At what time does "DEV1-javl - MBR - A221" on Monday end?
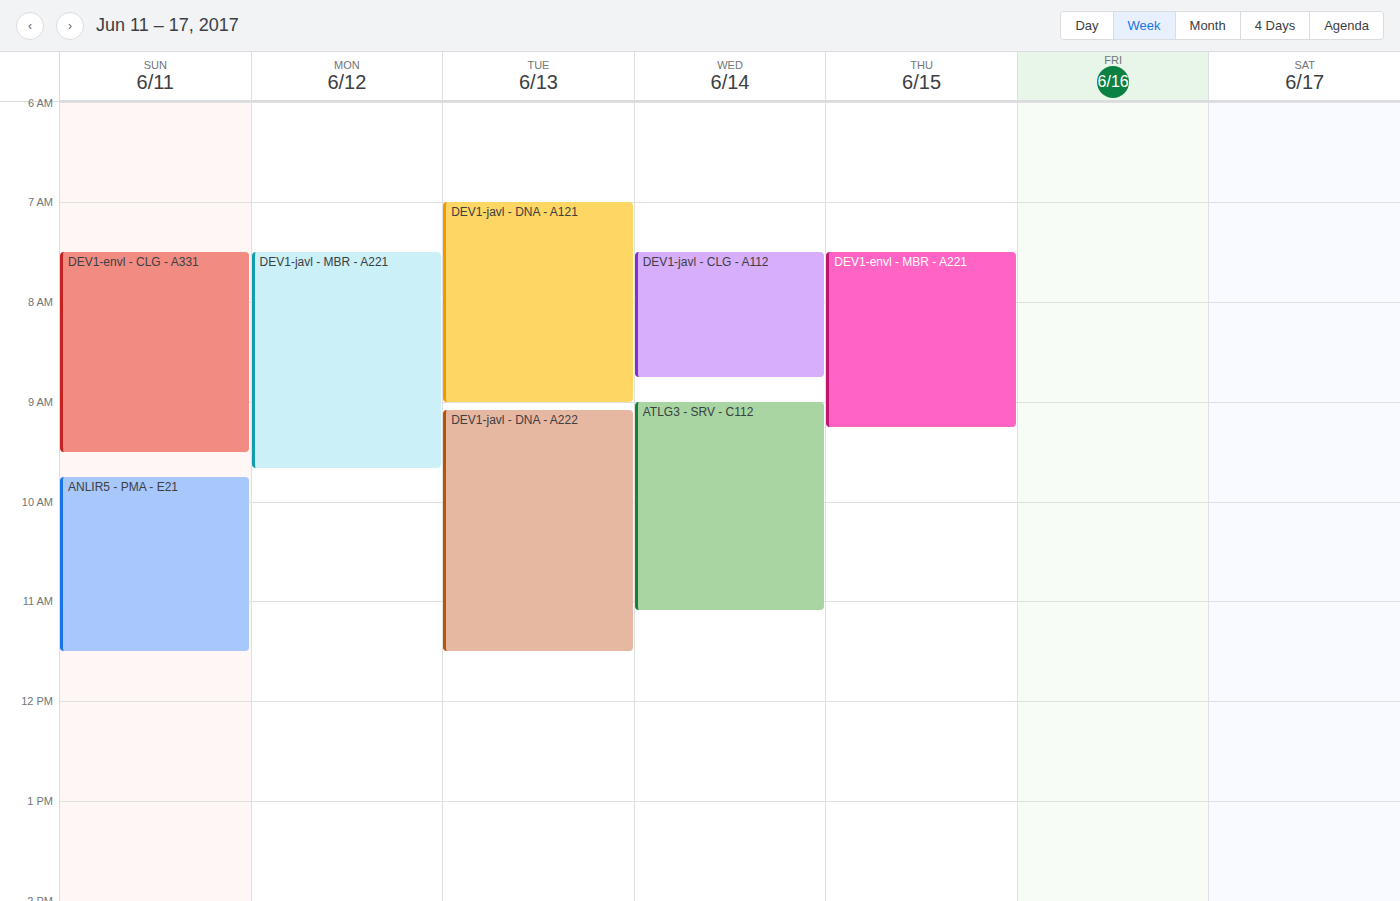
9:40 AM